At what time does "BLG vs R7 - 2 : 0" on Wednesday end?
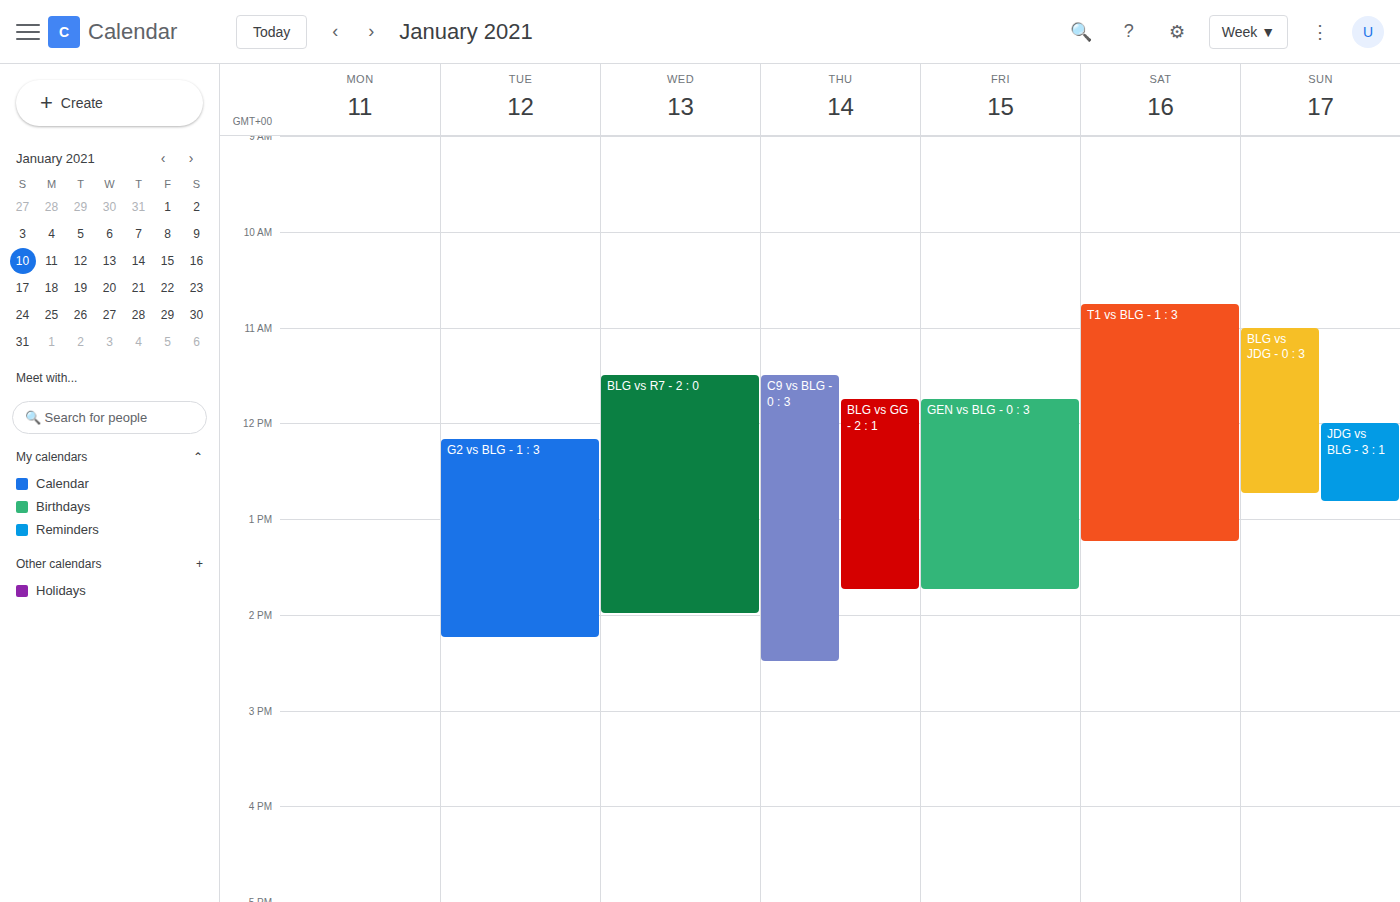
2:00 PM